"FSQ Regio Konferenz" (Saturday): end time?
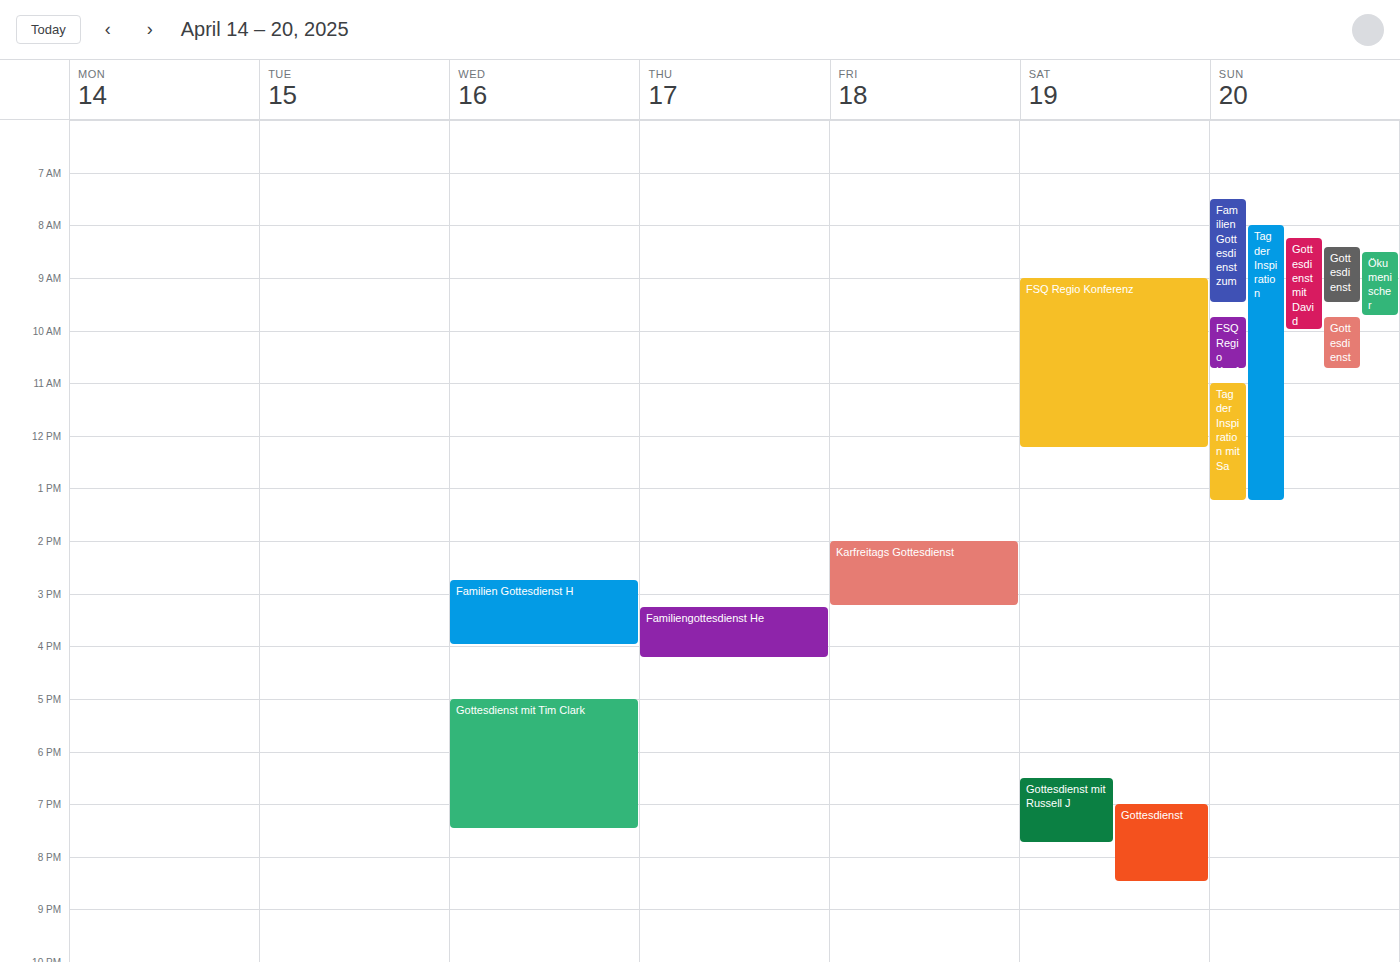
12:15